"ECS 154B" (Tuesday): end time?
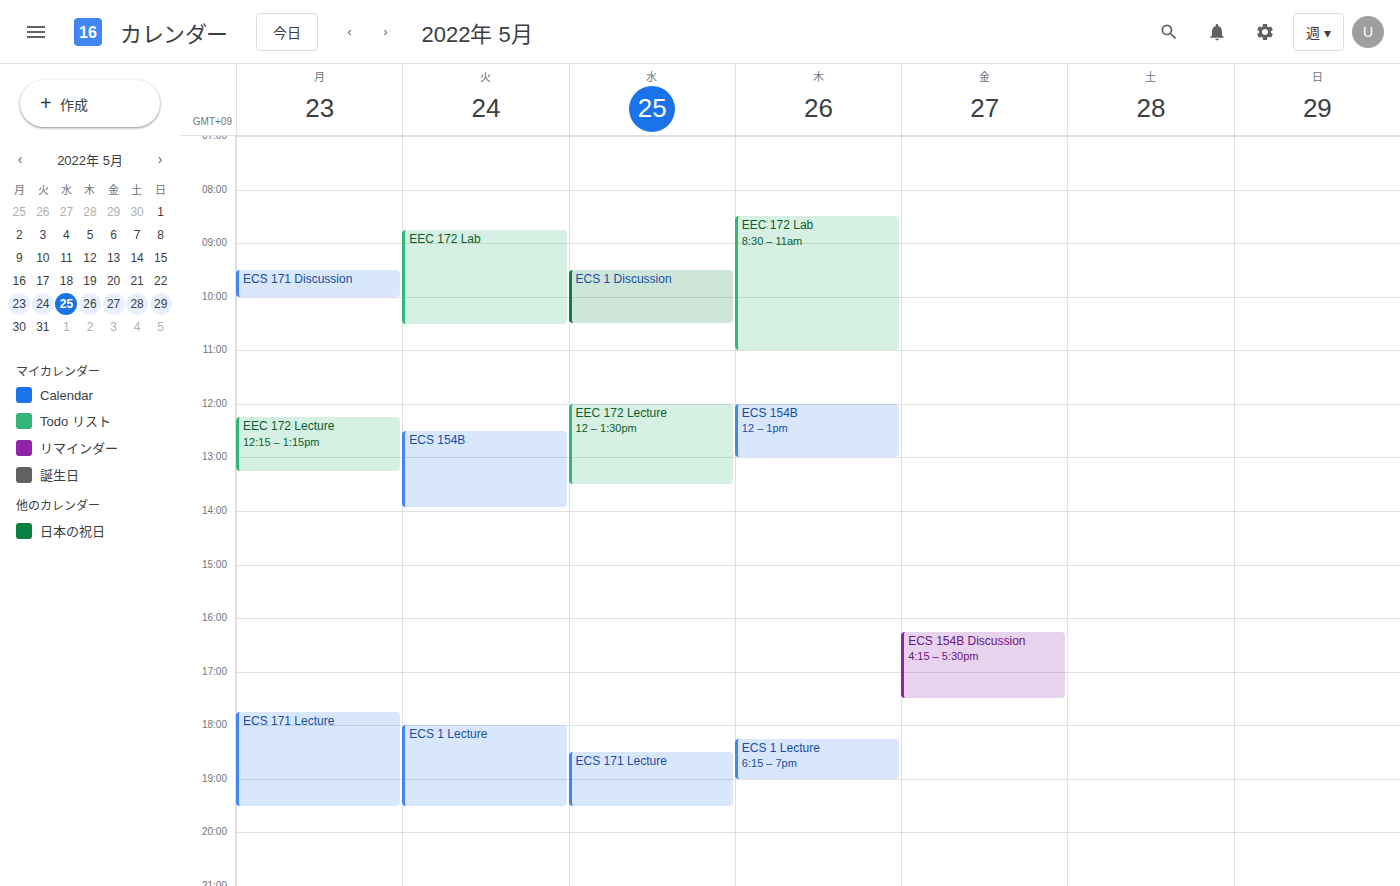
13:55